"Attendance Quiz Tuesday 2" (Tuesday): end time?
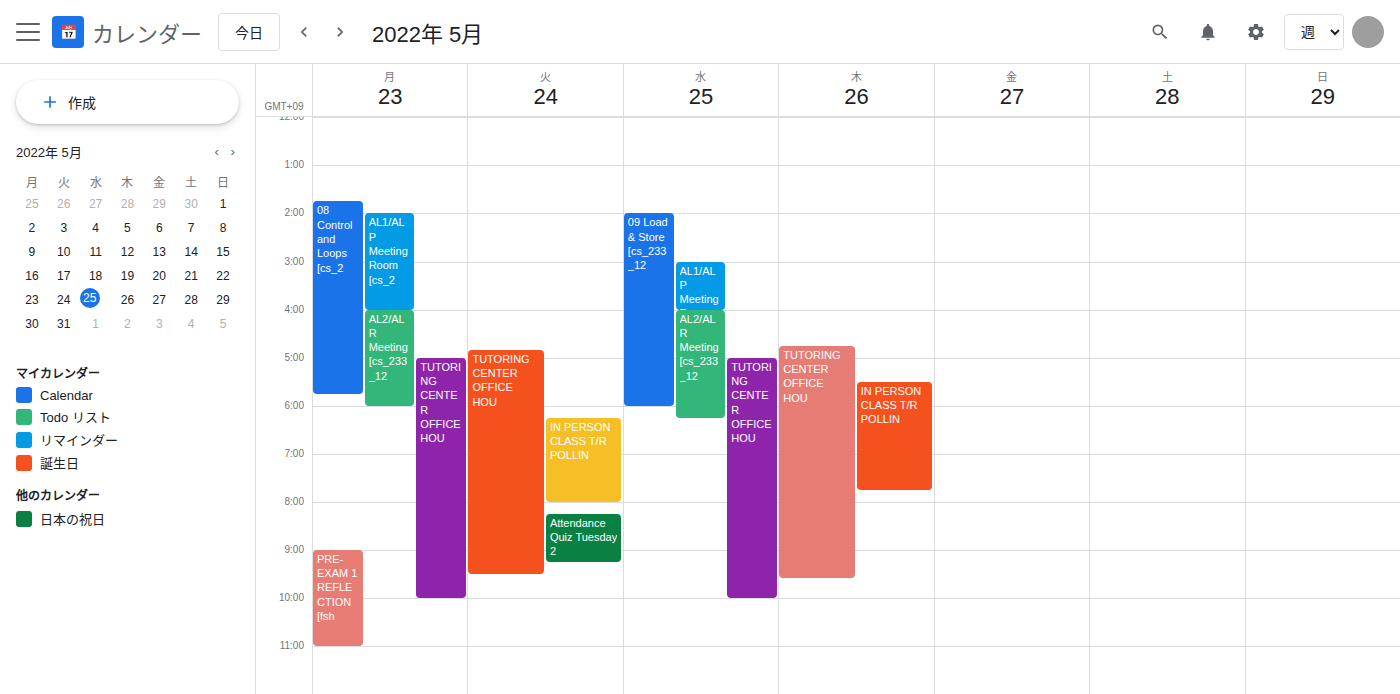
9:15 PM